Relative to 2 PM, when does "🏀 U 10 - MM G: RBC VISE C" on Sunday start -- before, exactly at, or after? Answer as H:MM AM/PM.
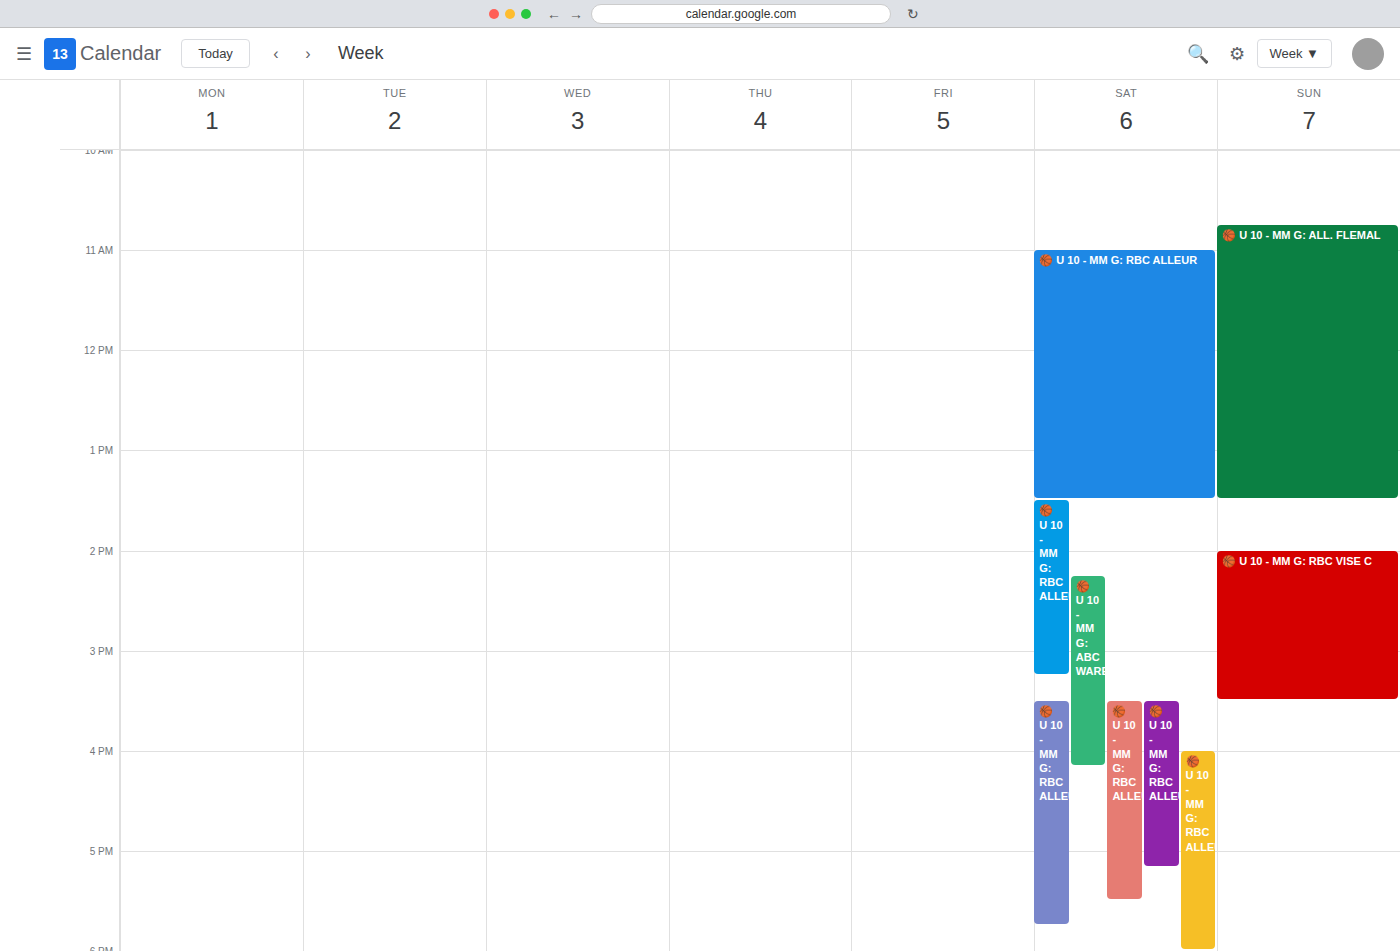
2:00 PM -- exactly at 2 PM, on the 2 PM line.